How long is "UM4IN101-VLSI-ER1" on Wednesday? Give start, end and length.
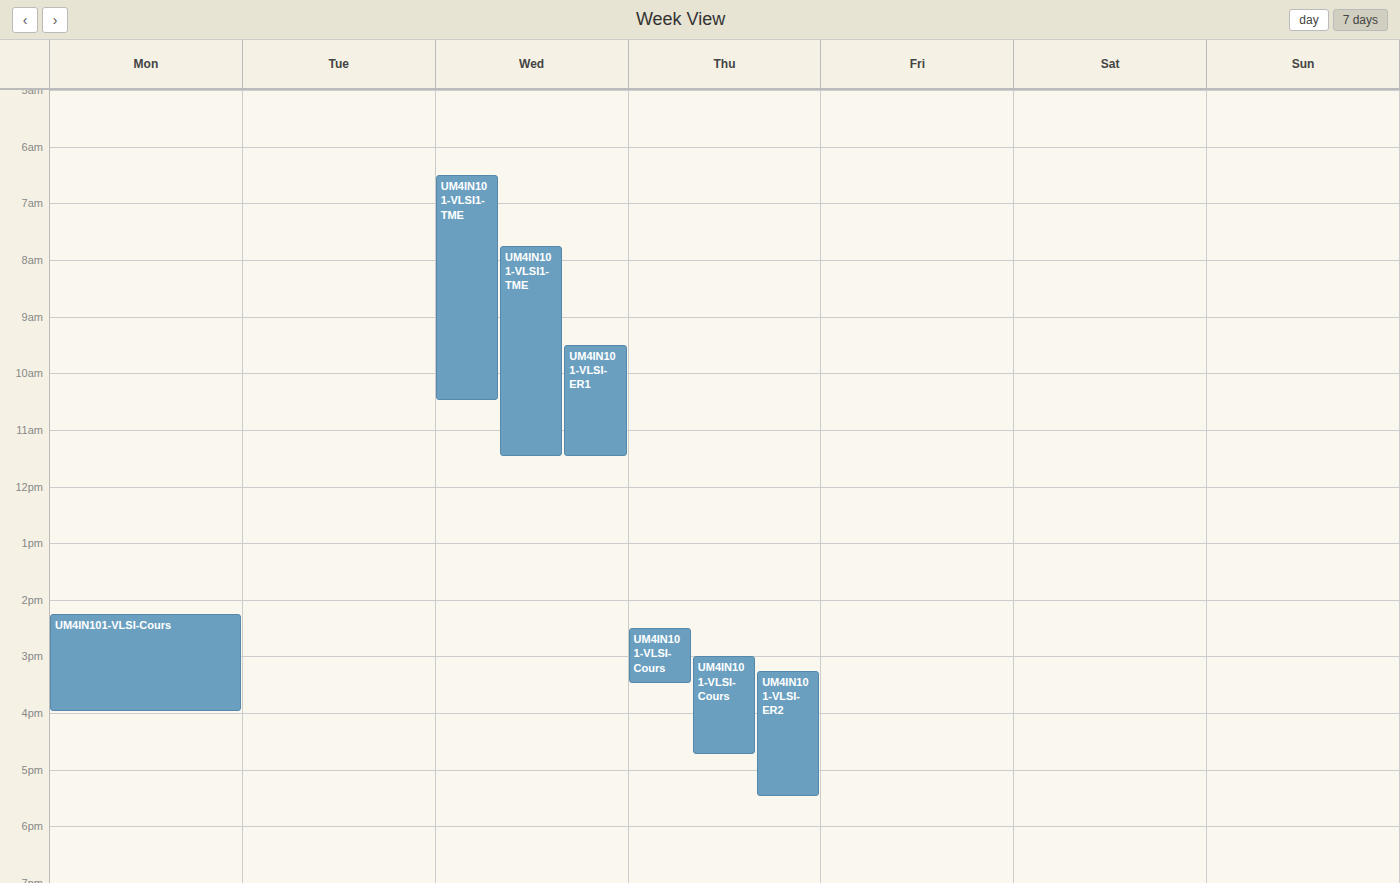
9:30 AM to 11:30 AM, 2 hours